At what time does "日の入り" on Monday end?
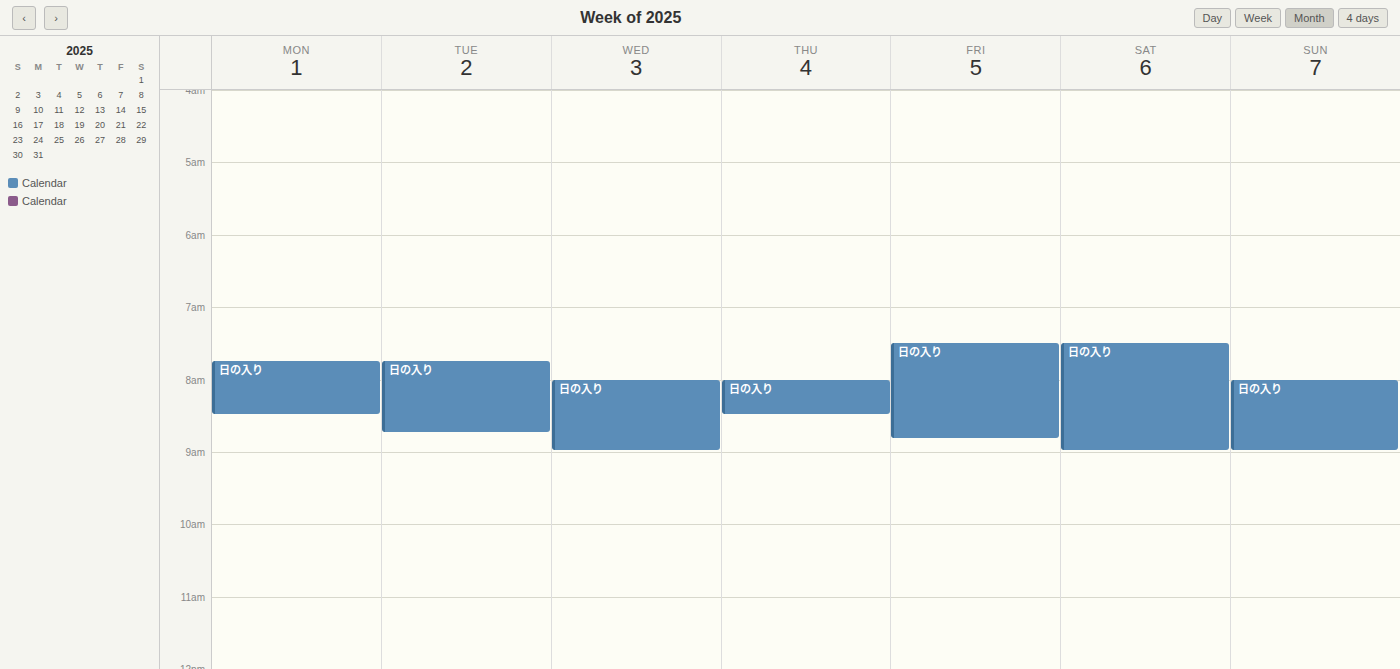
8:30 AM